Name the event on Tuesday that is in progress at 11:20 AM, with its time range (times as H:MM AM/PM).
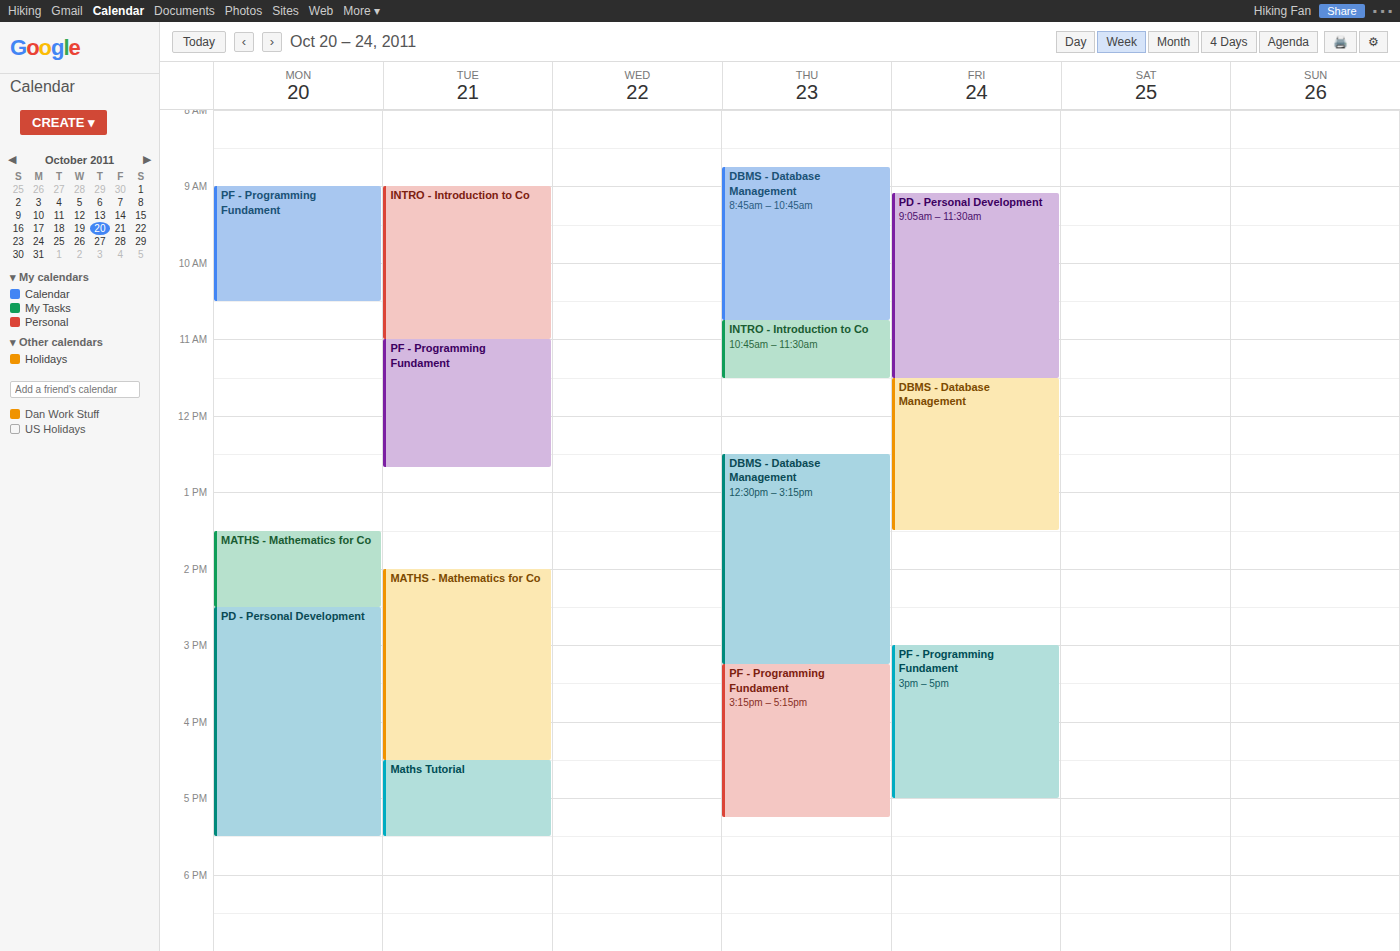
"PF - Programming Fundament", 11:00 AM to 12:40 PM